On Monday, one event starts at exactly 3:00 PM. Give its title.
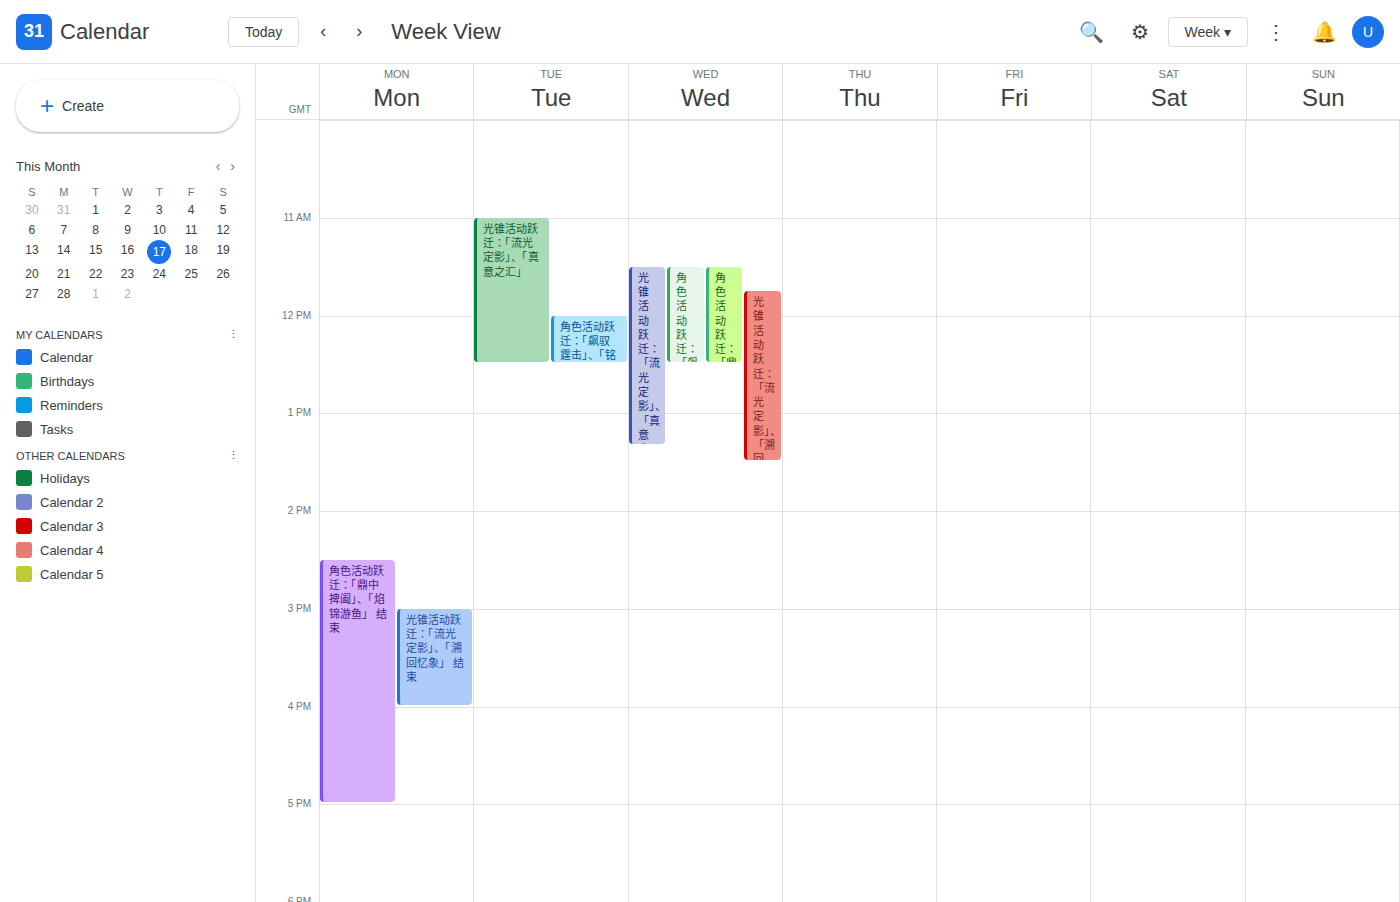
"光锥活动跃迁：「流光定影」、「溯回忆象」 结束"